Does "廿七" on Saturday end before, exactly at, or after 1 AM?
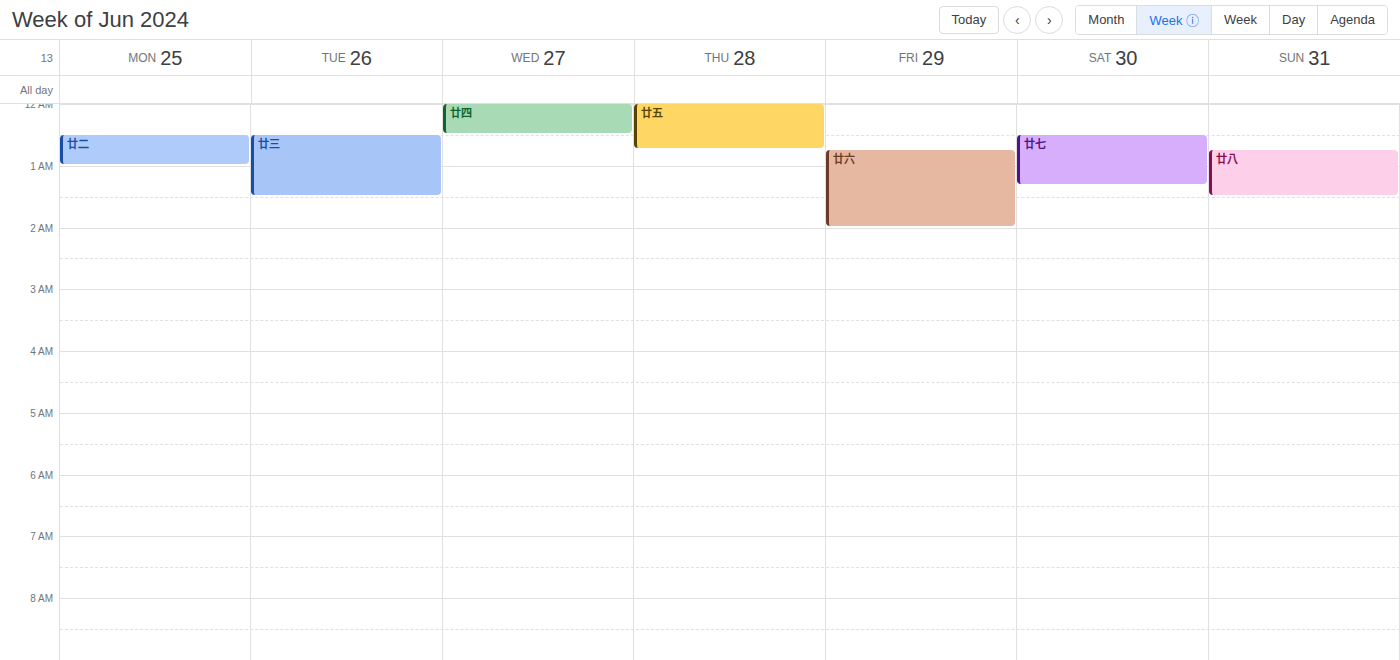
1:20 AM -- after 1 AM, 20 minutes below the 1 AM line.